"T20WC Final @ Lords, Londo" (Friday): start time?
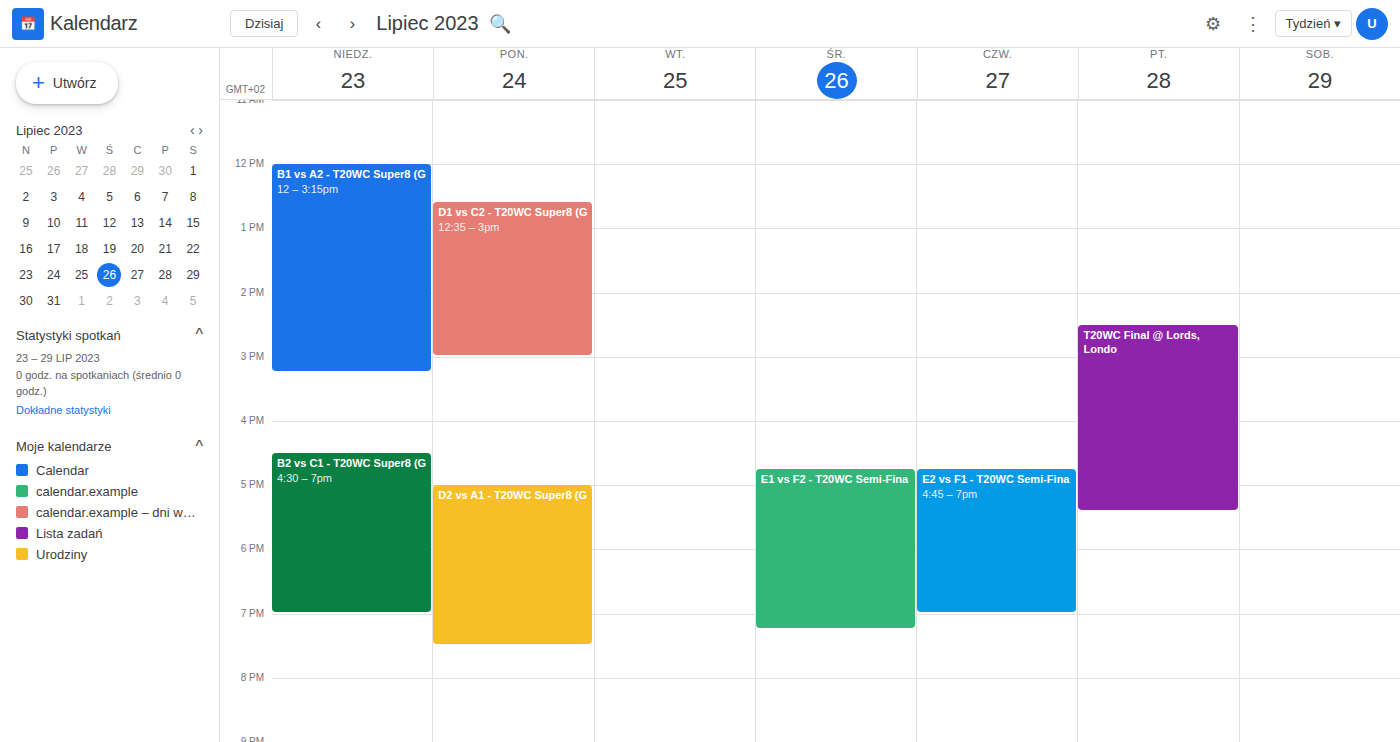
2:30 PM